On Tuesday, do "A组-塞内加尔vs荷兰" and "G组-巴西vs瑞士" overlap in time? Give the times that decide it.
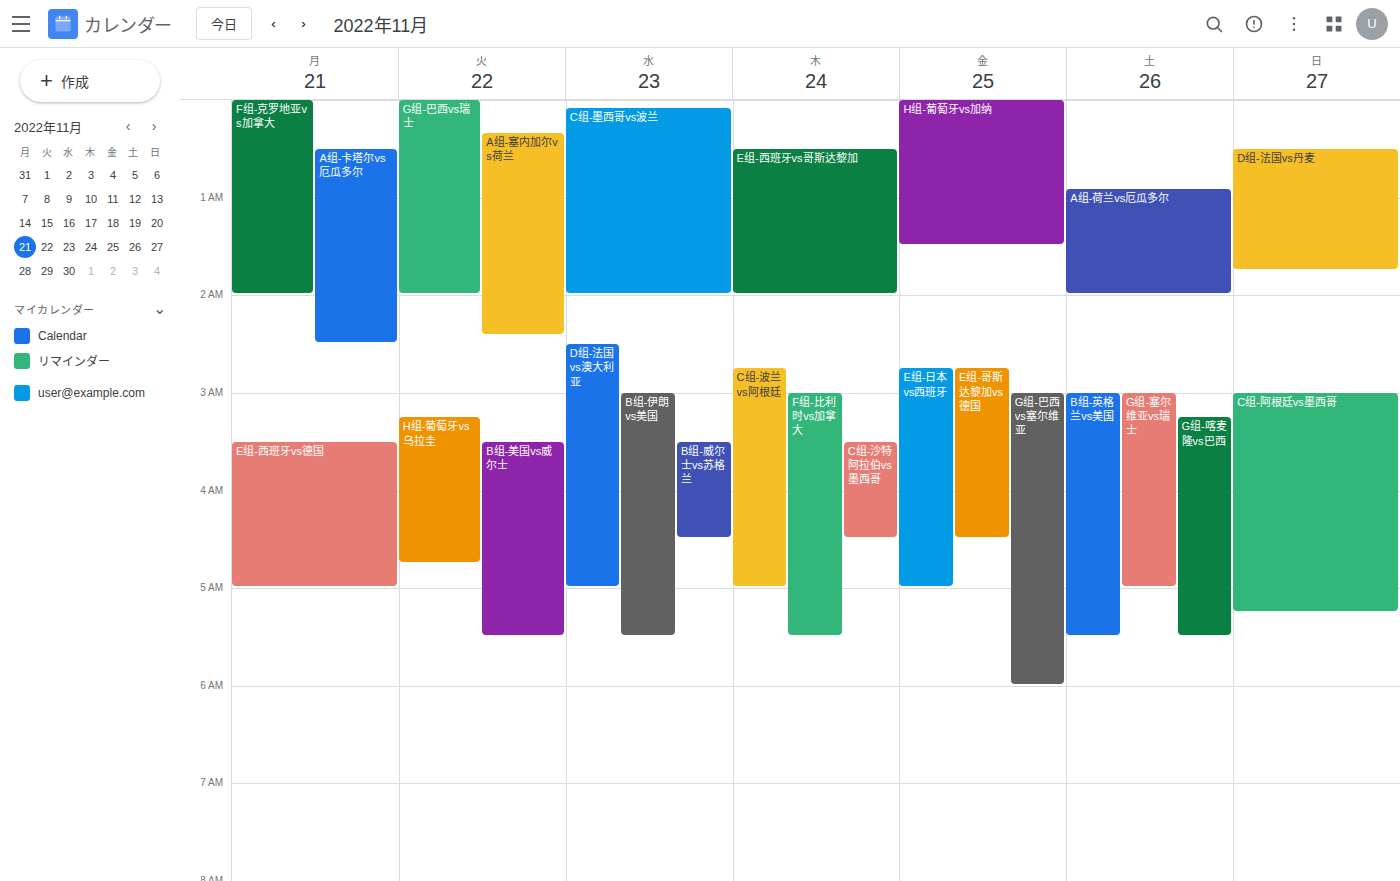
"A组-塞内加尔vs荷兰" starts at 12:20 AM, before "G组-巴西vs瑞士" ends at 2:00 AM -- they overlap.